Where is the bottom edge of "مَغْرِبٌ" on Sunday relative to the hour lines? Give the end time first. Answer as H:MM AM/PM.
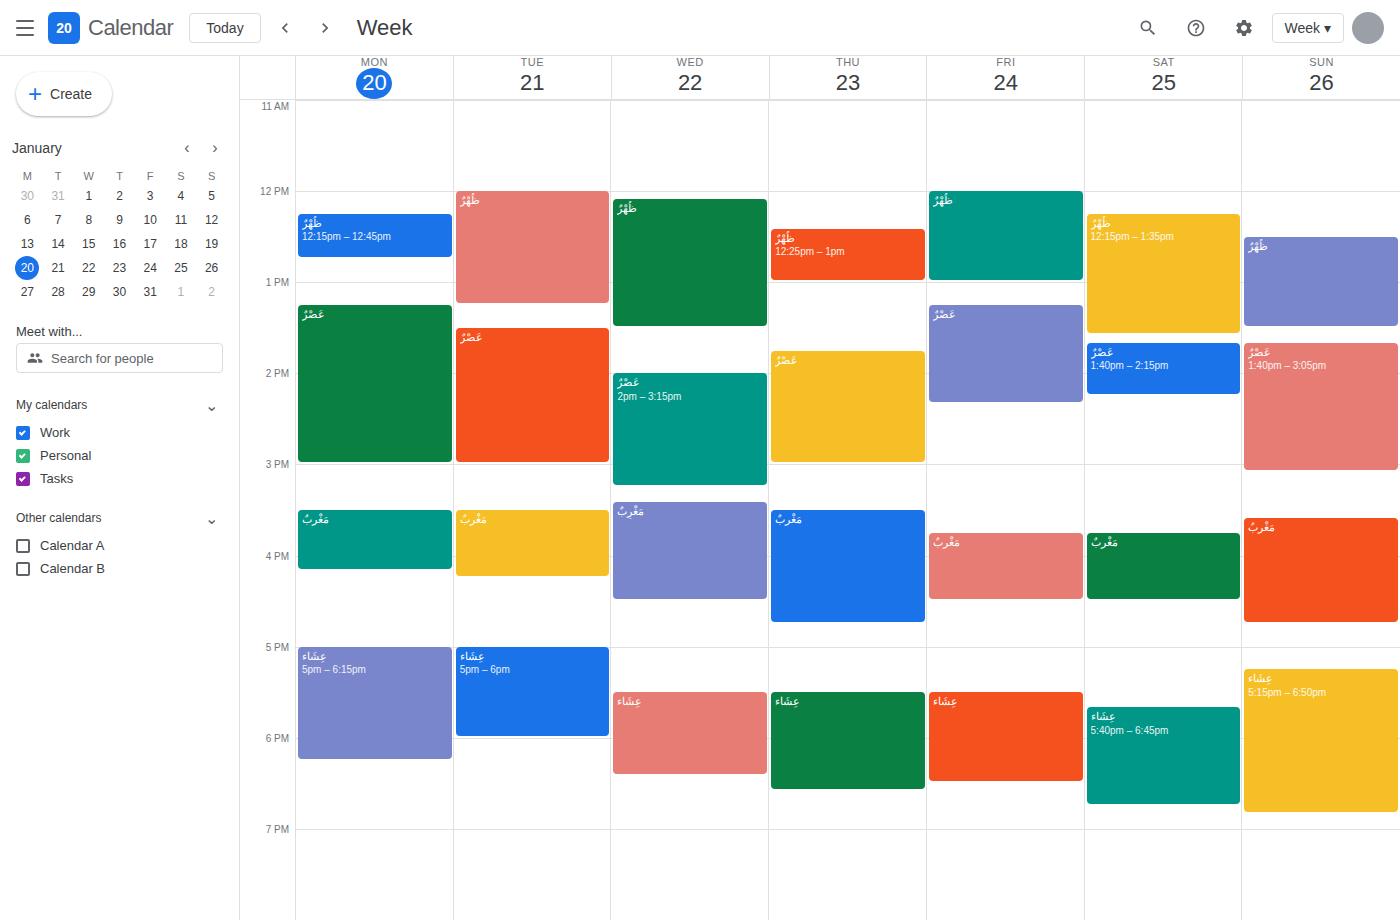
4:45 PM -- neither: three quarters of the way from the 4 PM line to the 5 PM line.